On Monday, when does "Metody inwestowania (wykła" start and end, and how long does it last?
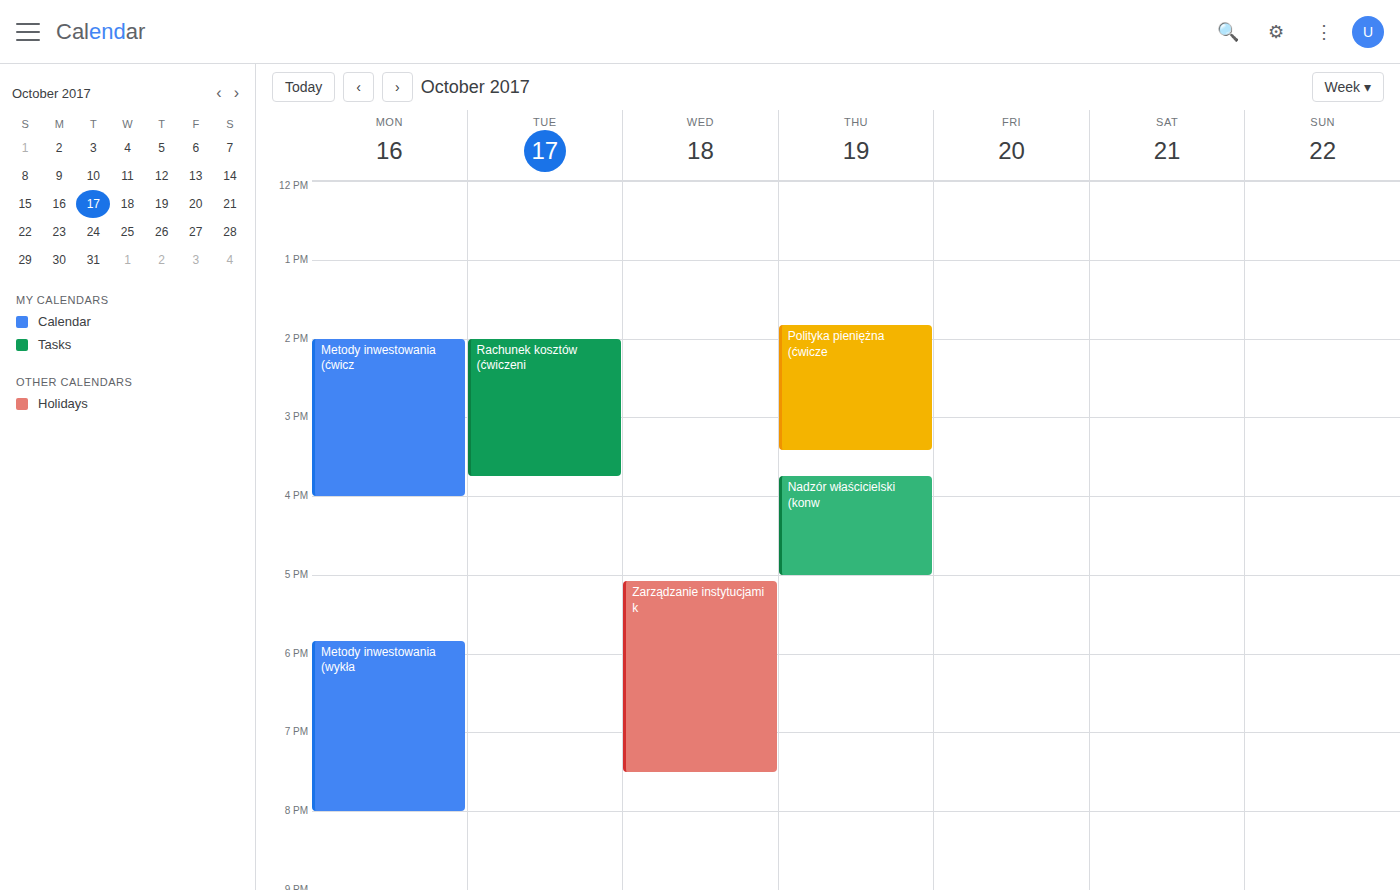
17:50 to 20:00, 2 hours 10 minutes